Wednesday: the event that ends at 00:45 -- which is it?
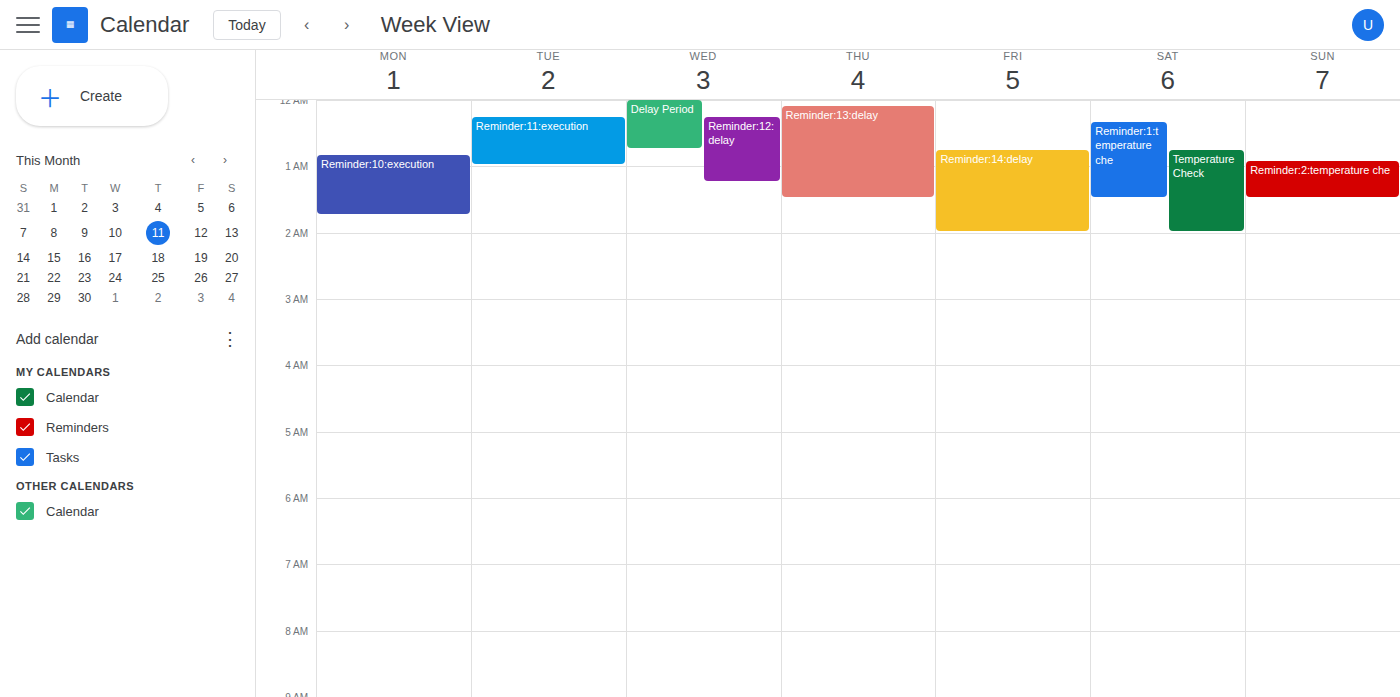
"Delay Period"